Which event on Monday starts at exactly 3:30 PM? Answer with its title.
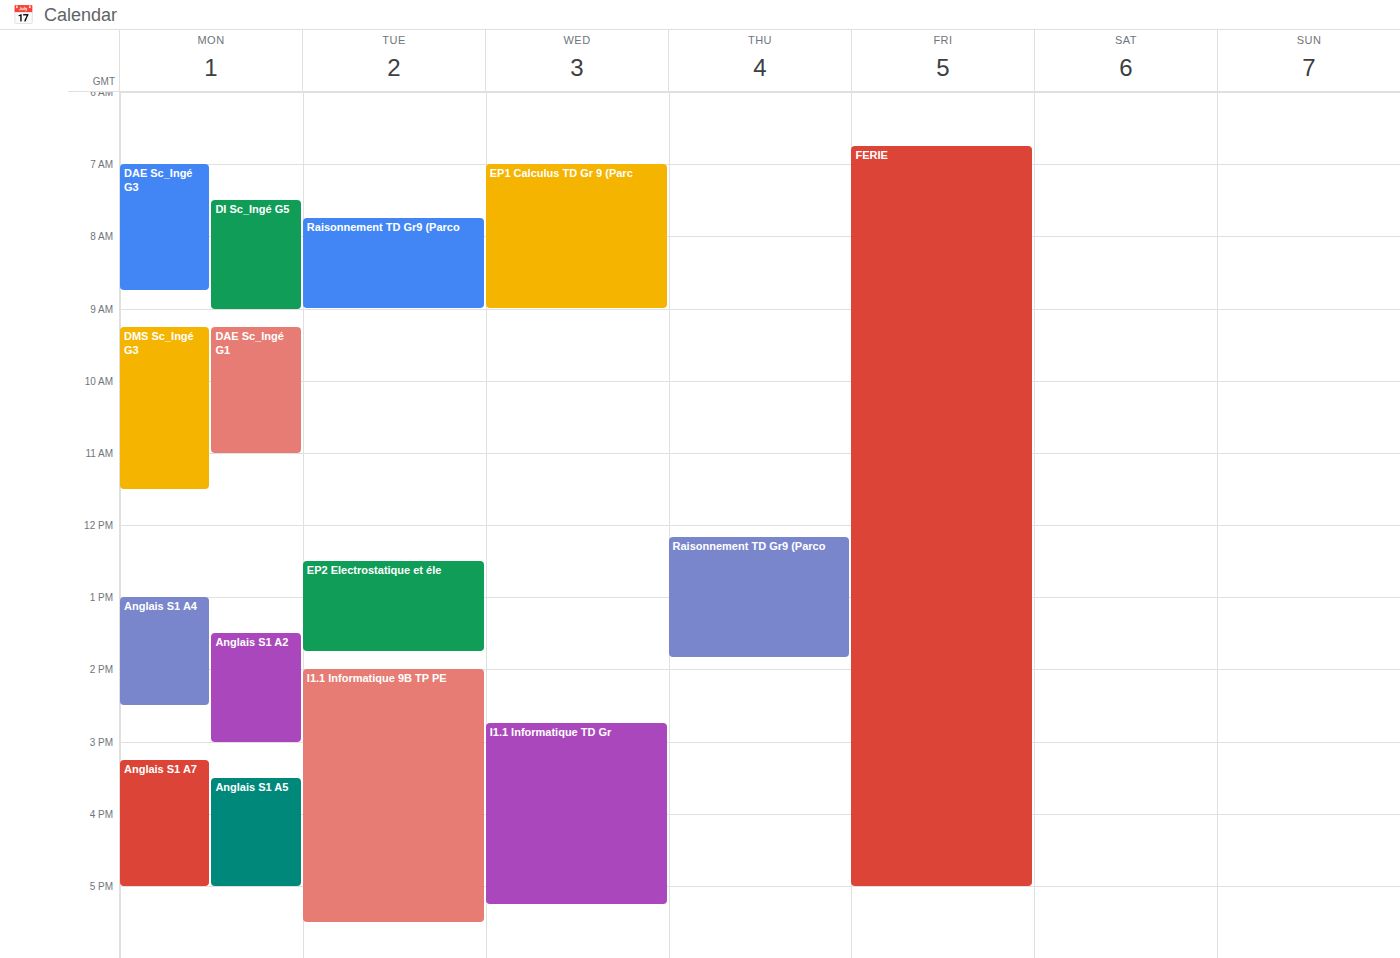
"Anglais S1 A5"